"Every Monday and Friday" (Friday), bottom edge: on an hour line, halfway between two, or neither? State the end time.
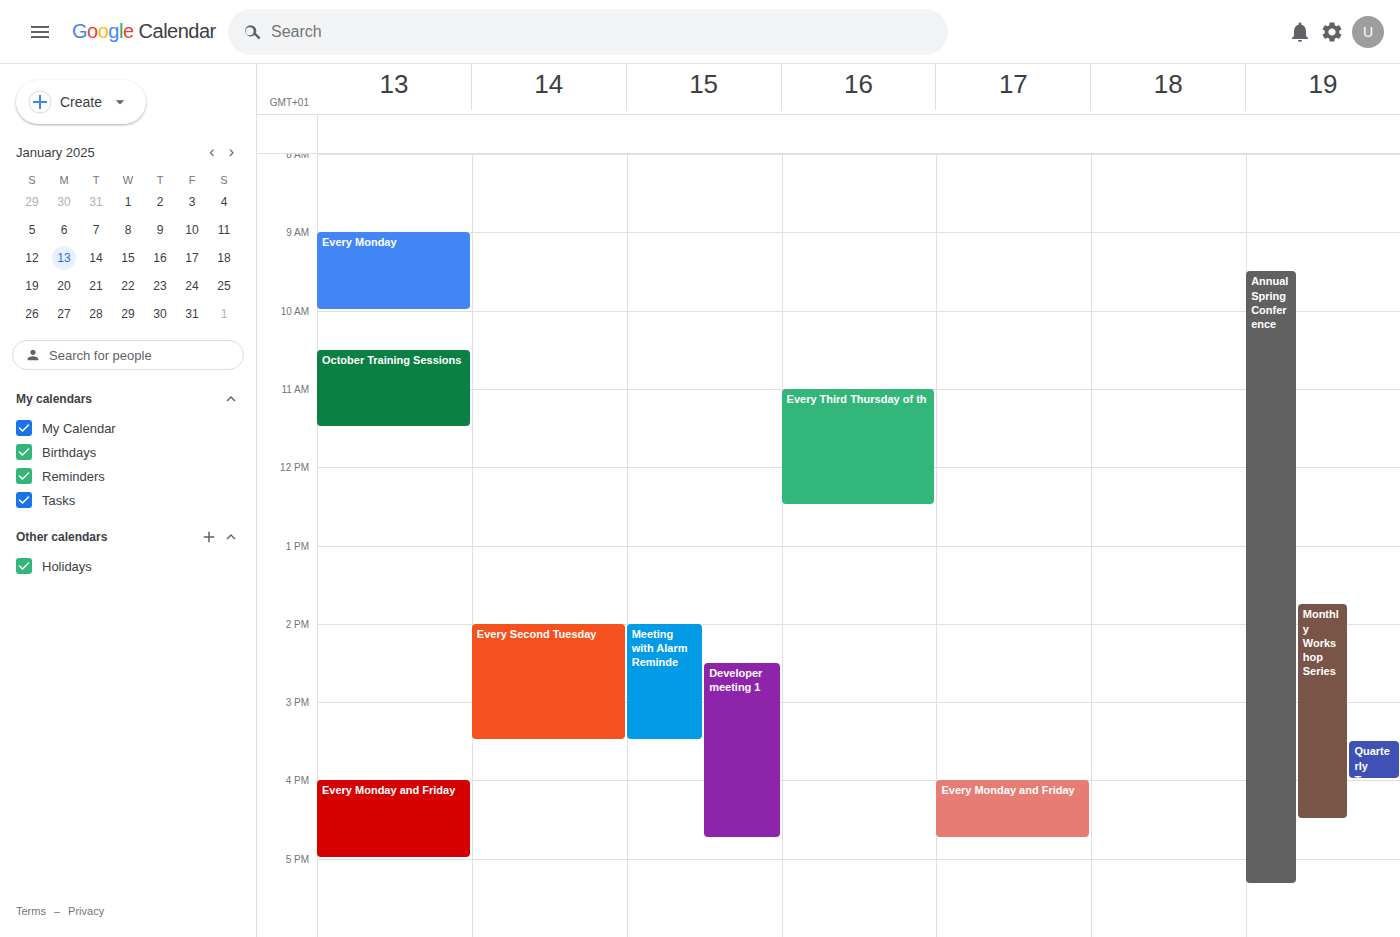
4:45 PM -- neither: three quarters of the way from the 4 PM line to the 5 PM line.